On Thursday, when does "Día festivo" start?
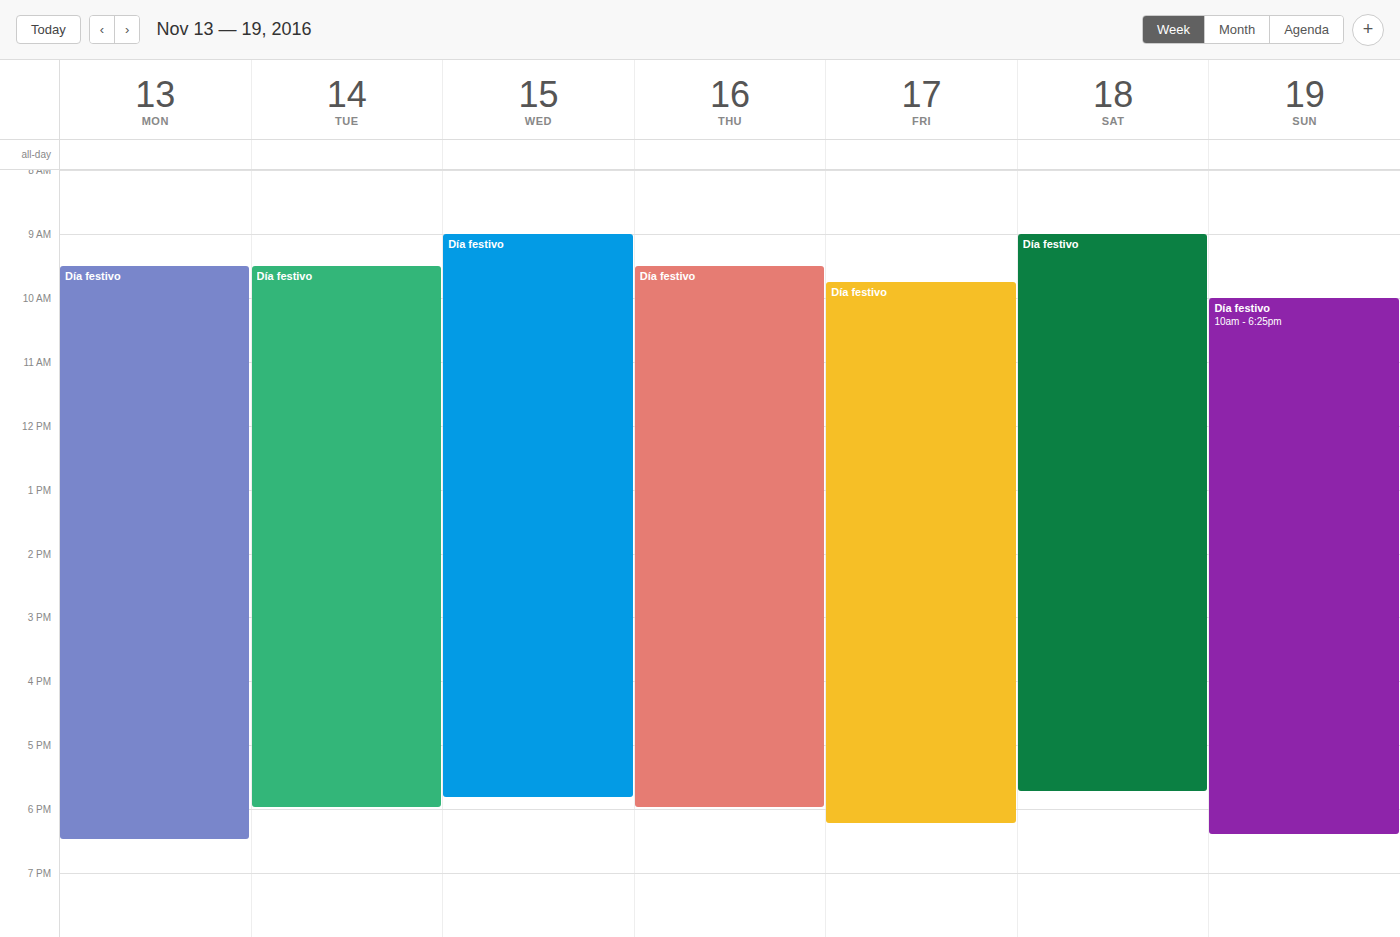
9:30 AM